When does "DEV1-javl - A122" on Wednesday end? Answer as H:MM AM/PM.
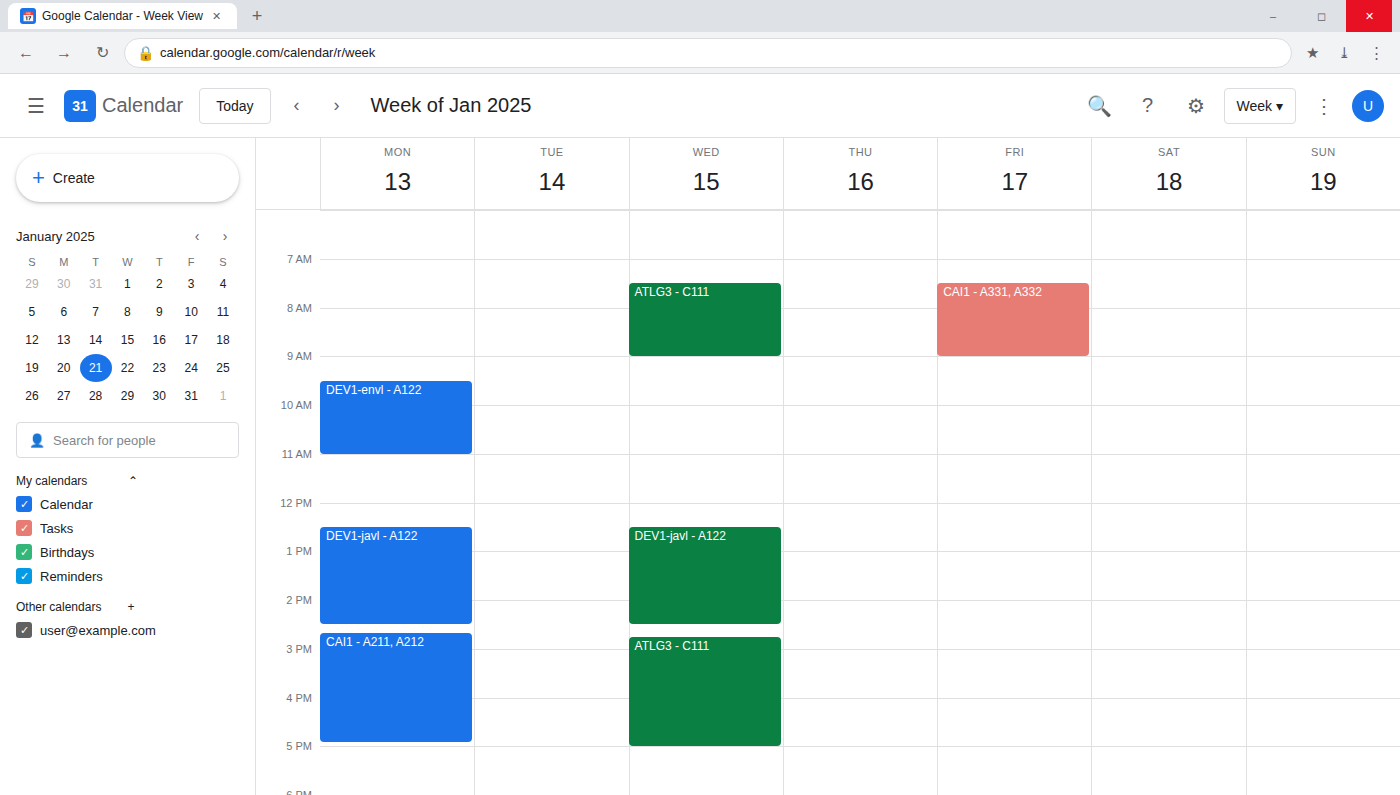
2:30 PM